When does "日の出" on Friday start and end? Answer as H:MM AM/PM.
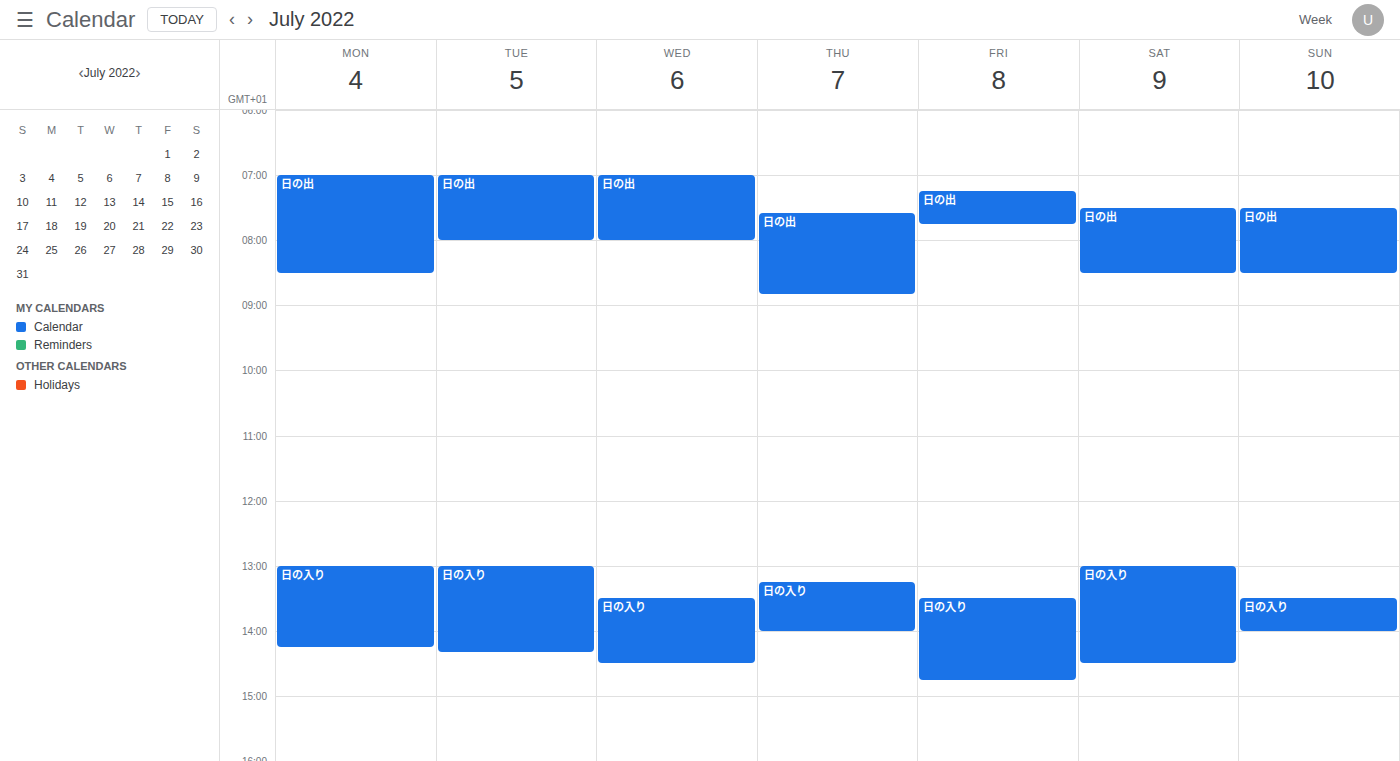
7:15 AM to 7:45 AM